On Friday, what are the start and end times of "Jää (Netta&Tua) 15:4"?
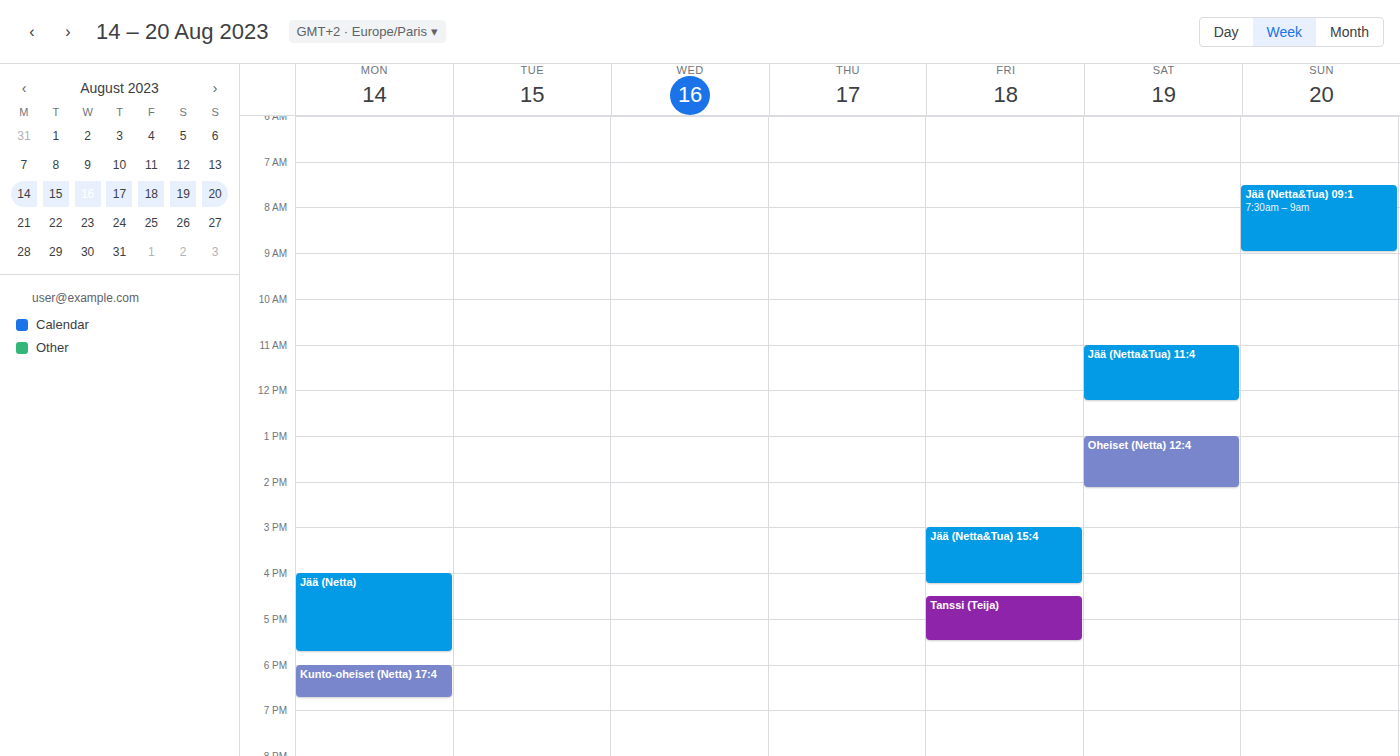
3:00 PM to 4:15 PM